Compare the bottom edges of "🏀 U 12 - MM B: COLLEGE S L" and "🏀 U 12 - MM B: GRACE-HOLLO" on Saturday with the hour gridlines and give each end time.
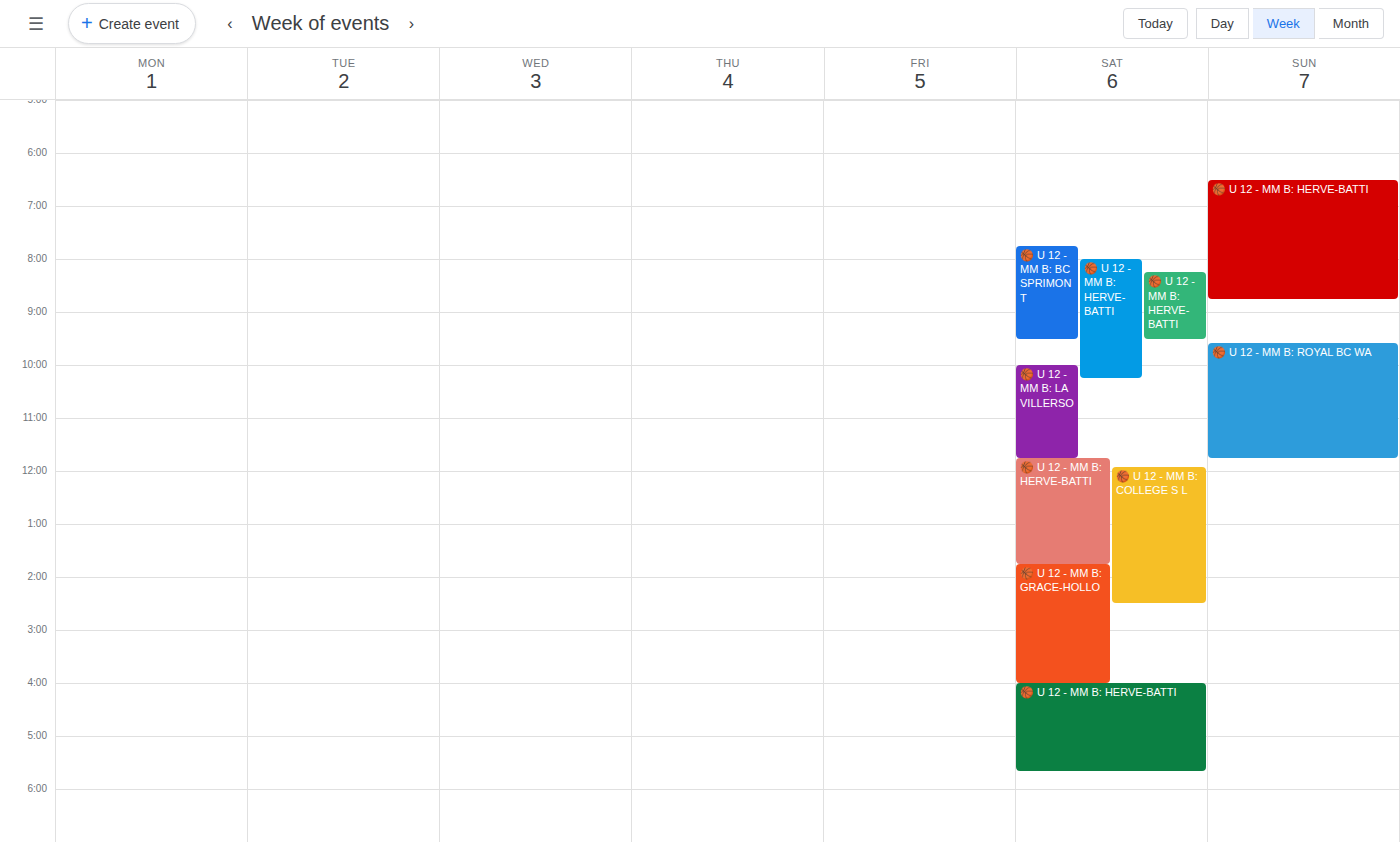
"🏀 U 12 - MM B: COLLEGE S L": 2:30 PM, halfway between the 2 PM and 3 PM lines. "🏀 U 12 - MM B: GRACE-HOLLO": 4:00 PM, exactly on the 4 PM line.